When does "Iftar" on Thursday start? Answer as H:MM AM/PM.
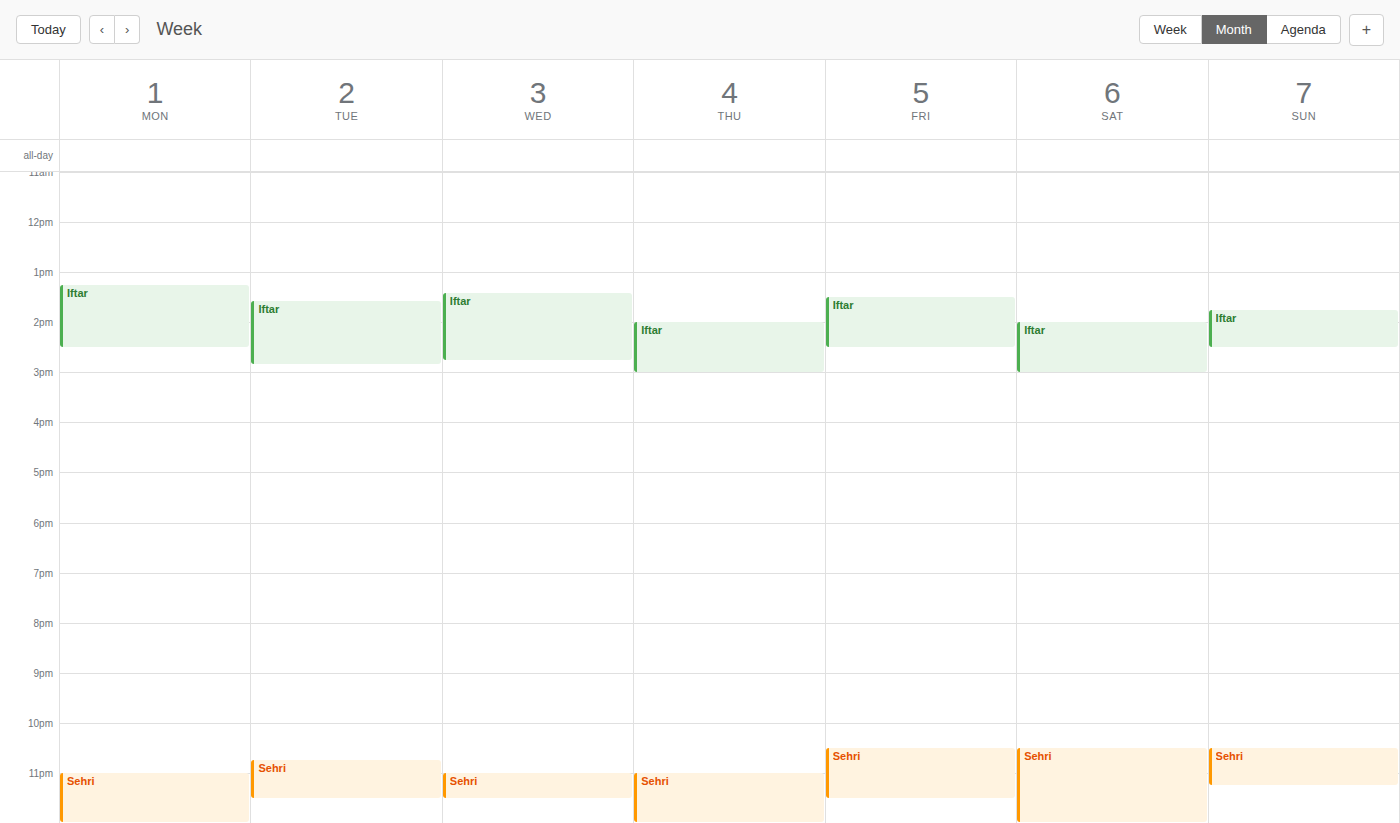
2:00 PM